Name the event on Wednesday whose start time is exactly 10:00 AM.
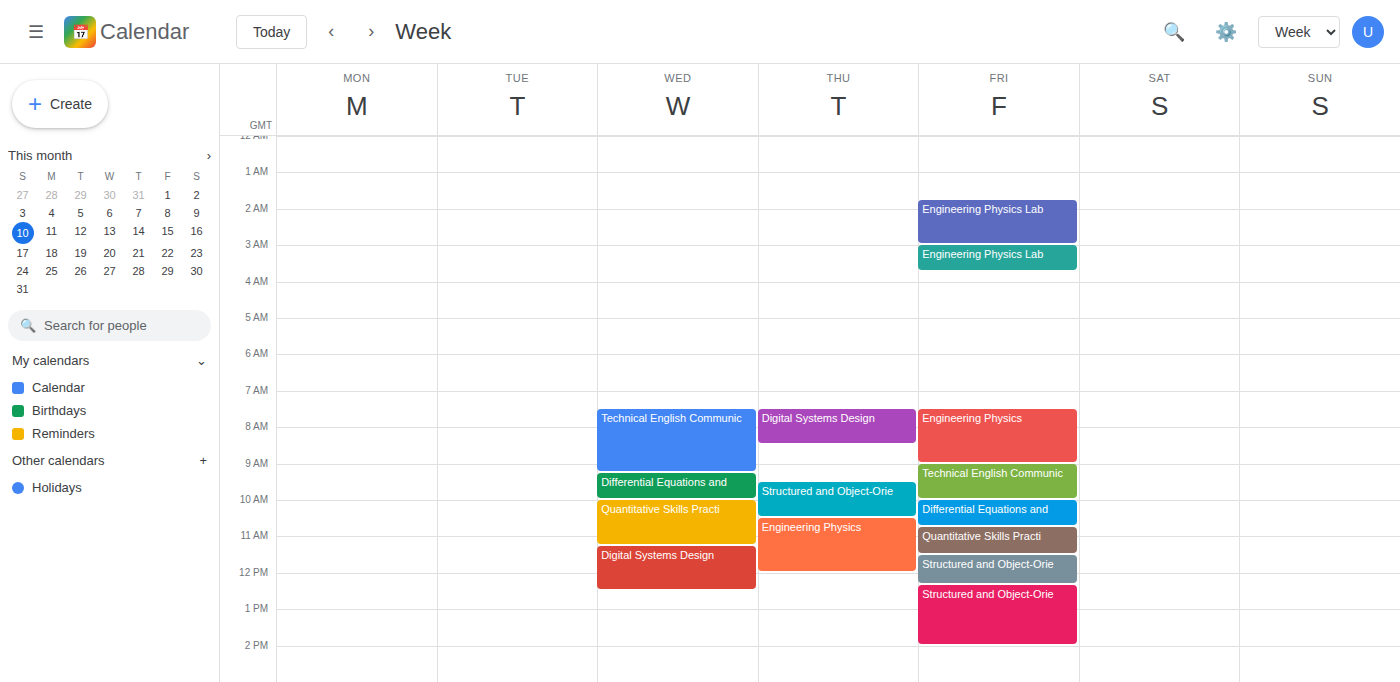
"Quantitative Skills Practi"